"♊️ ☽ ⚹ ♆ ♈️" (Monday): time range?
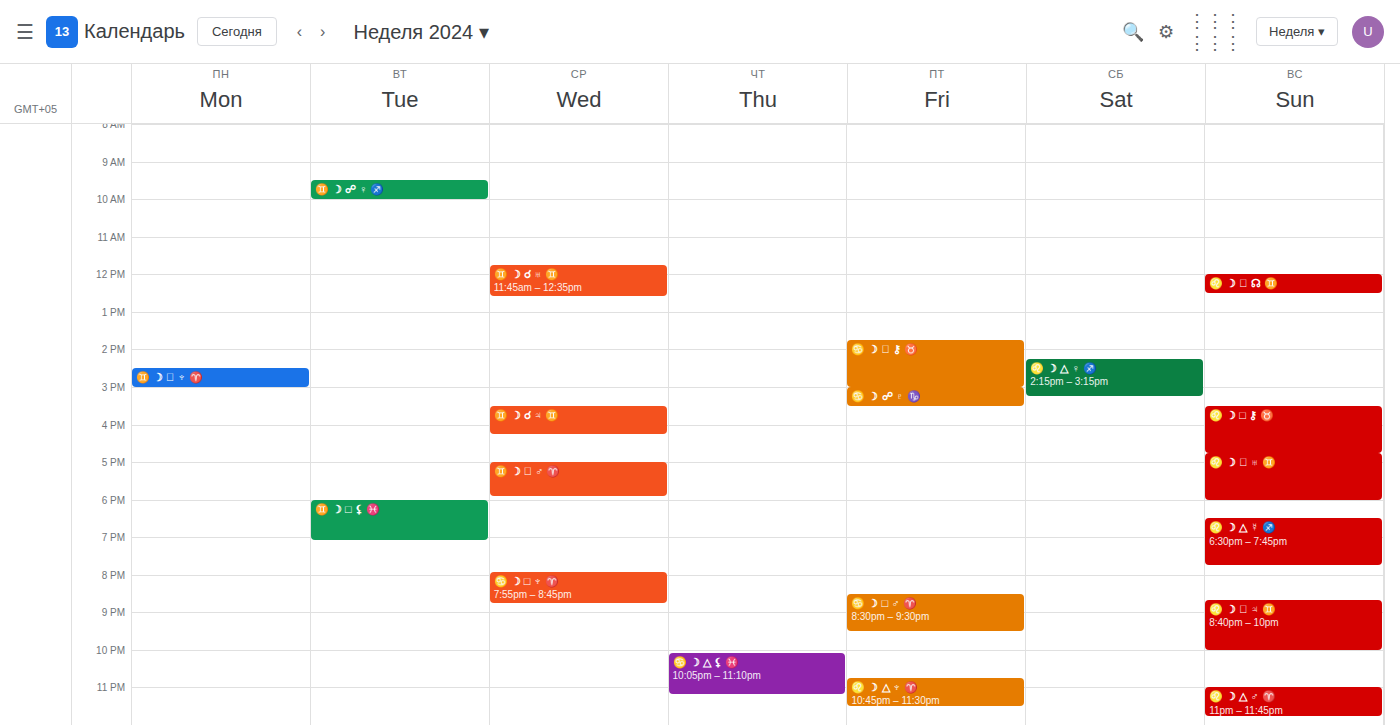
2:30 PM to 3:00 PM